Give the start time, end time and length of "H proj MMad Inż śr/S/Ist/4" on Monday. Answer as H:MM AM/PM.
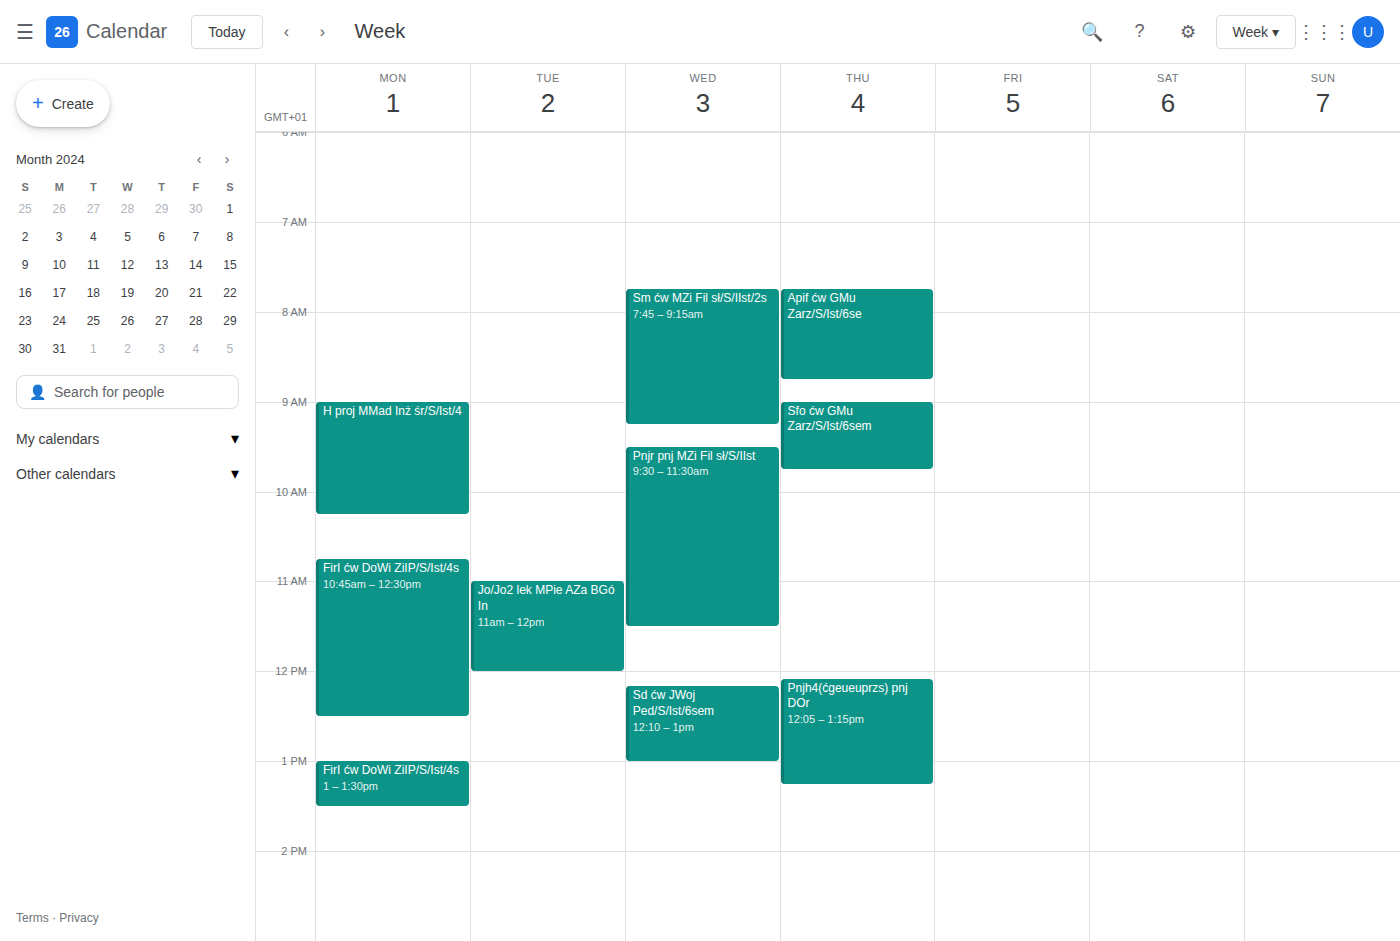
9:00 AM to 10:15 AM, 1 hour 15 minutes